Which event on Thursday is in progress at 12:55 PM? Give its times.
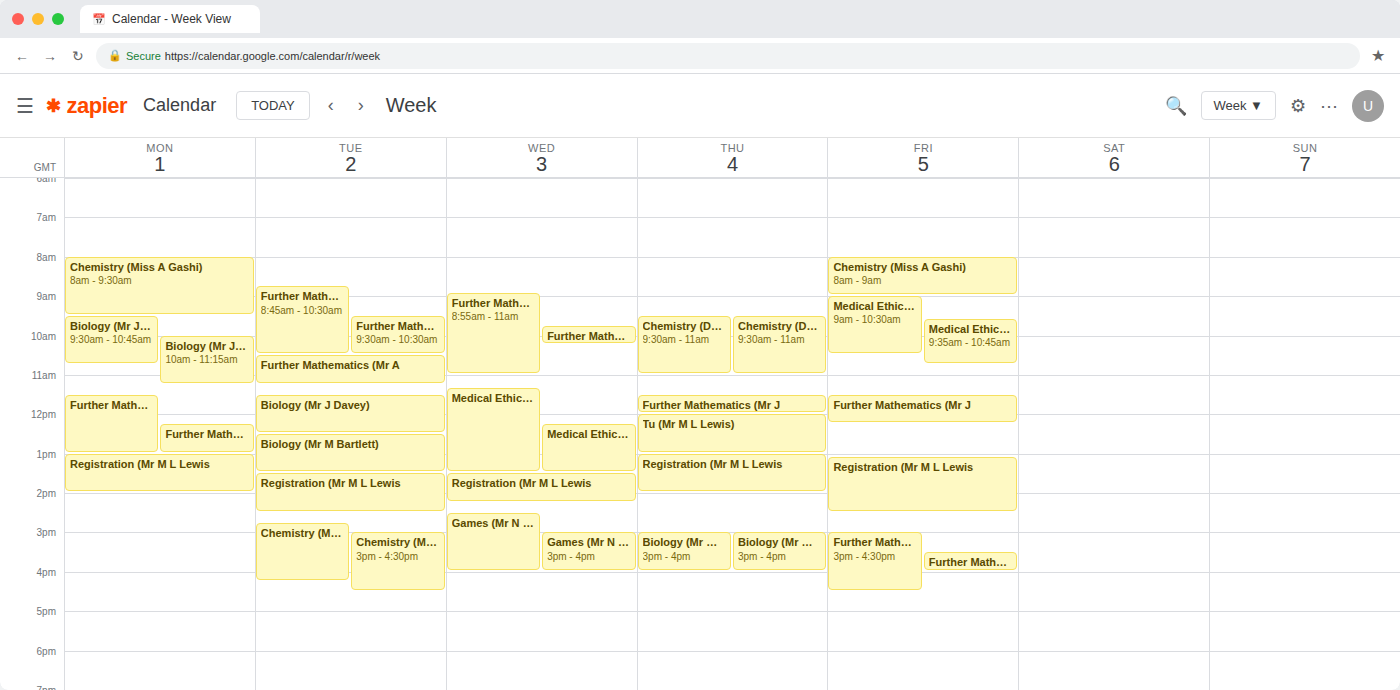
"Tu (Mr M L Lewis)", 12:00 PM to 1:00 PM